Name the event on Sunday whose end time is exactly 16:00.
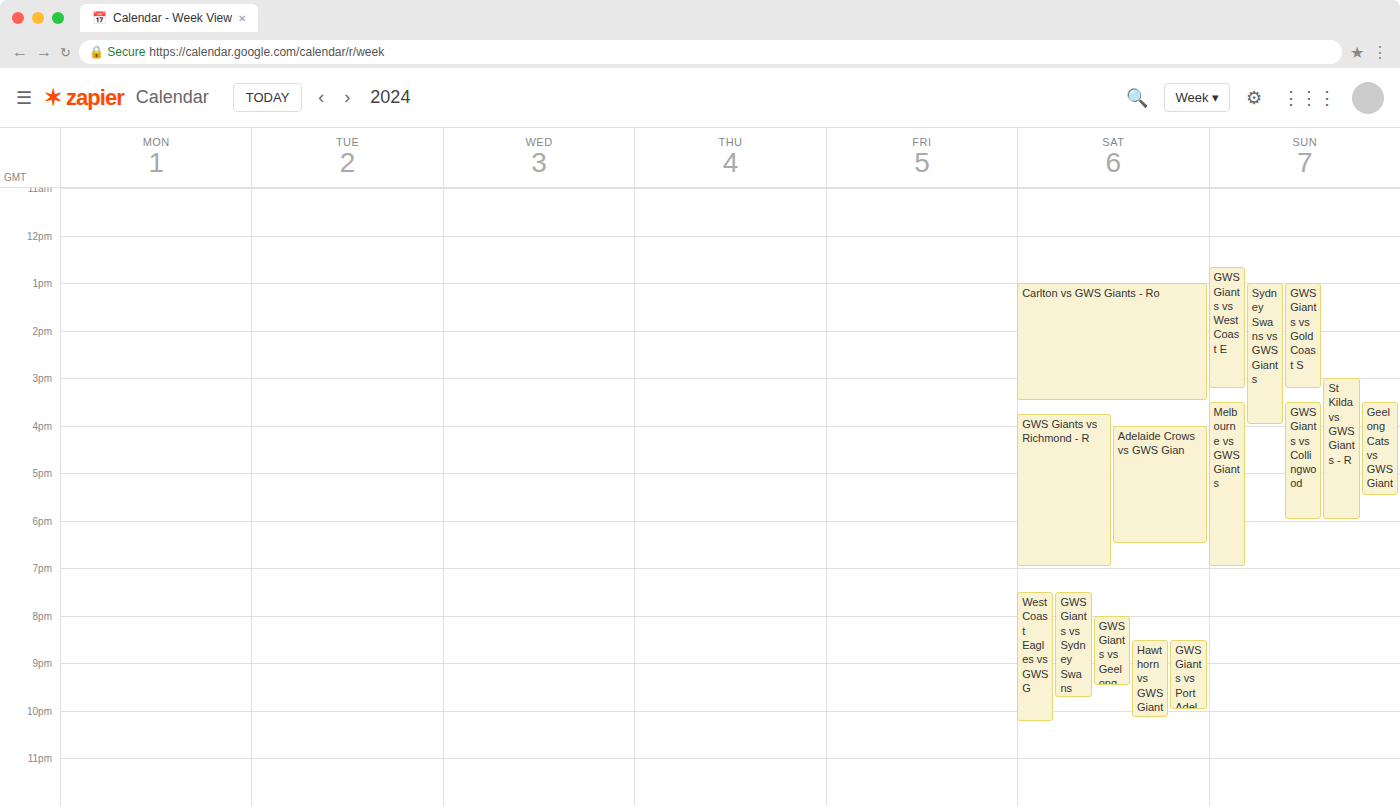
"Sydney Swans vs GWS Giants"